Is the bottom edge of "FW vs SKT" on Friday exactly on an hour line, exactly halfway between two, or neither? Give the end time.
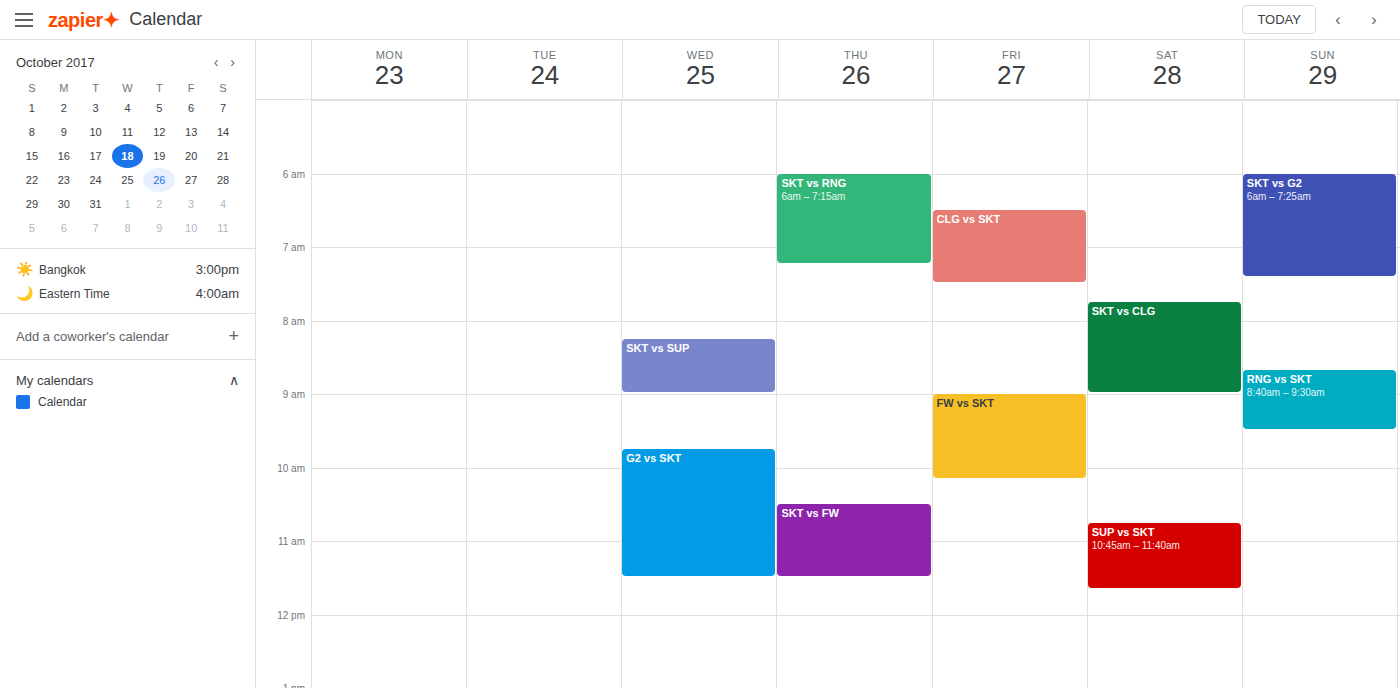
10:10 AM -- neither: 10 minutes below the 10 AM line and 50 minutes above the 11 AM line.